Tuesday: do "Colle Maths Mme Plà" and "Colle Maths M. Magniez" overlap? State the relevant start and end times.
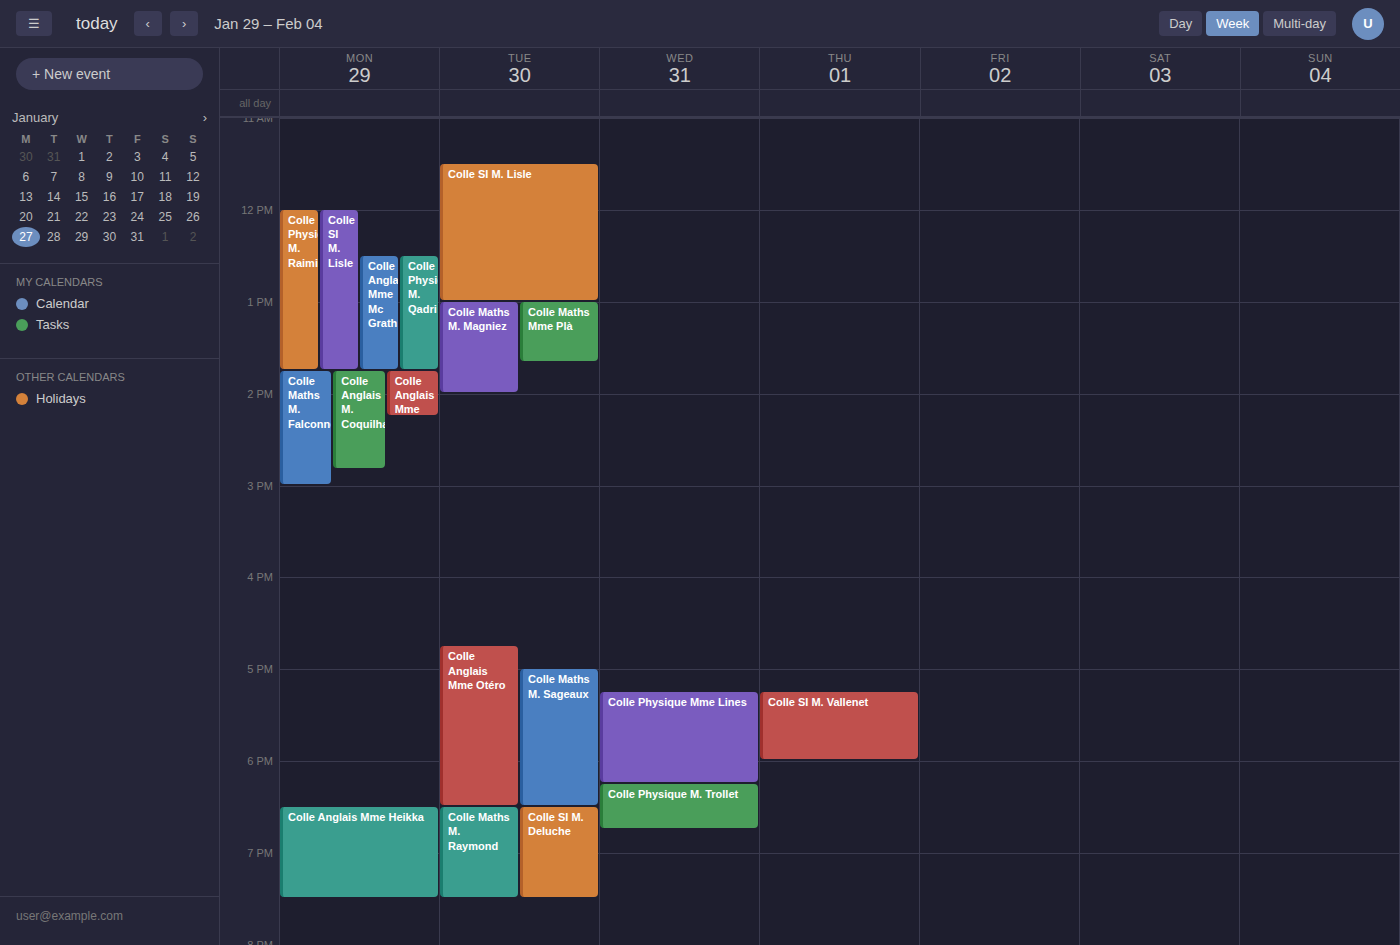
"Colle Maths M. Magniez" starts at 1:00 PM, before "Colle Maths Mme Plà" ends at 1:40 PM -- they overlap.